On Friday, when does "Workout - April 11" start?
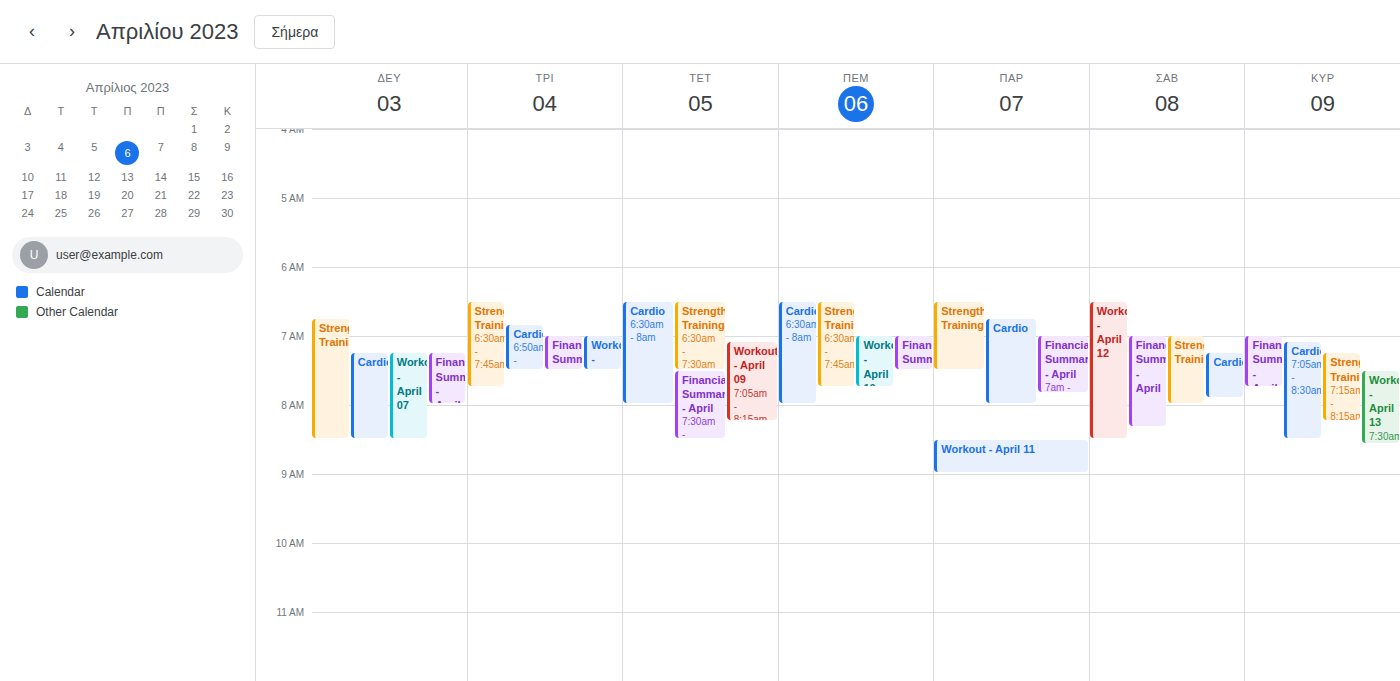
08:30